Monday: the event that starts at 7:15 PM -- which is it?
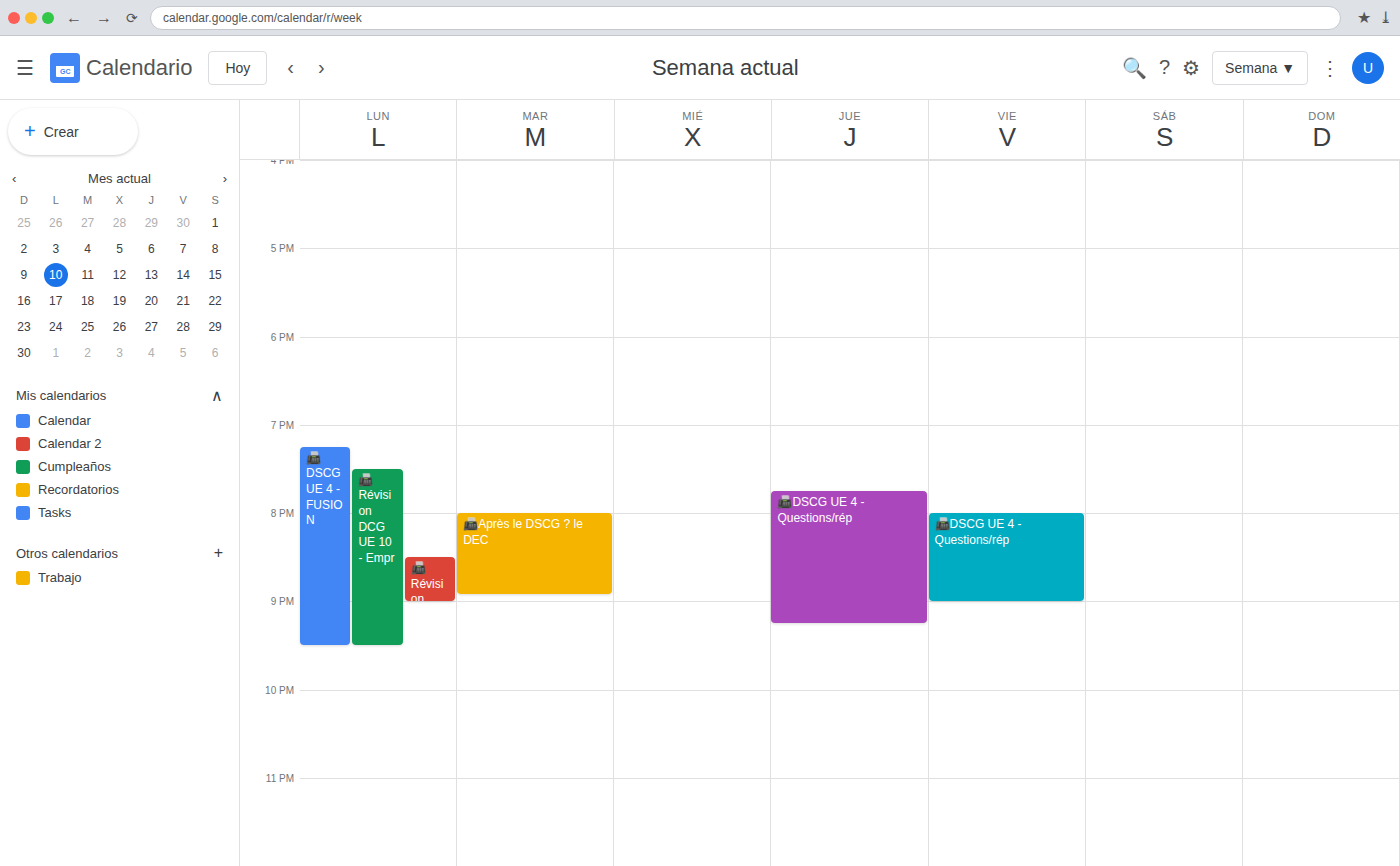
"📠DSCG UE 4 - FUSION"